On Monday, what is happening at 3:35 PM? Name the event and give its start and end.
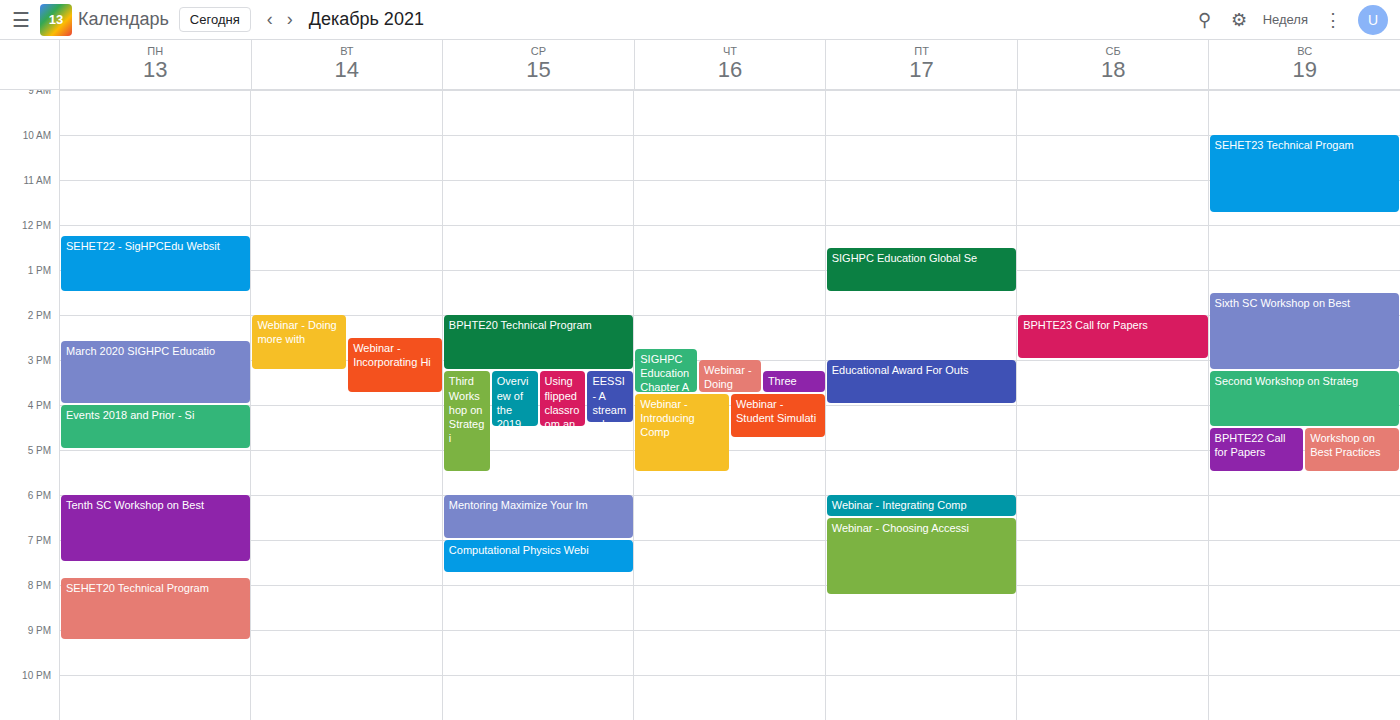
"March 2020 SIGHPC Educatio", 2:35 PM to 4:00 PM